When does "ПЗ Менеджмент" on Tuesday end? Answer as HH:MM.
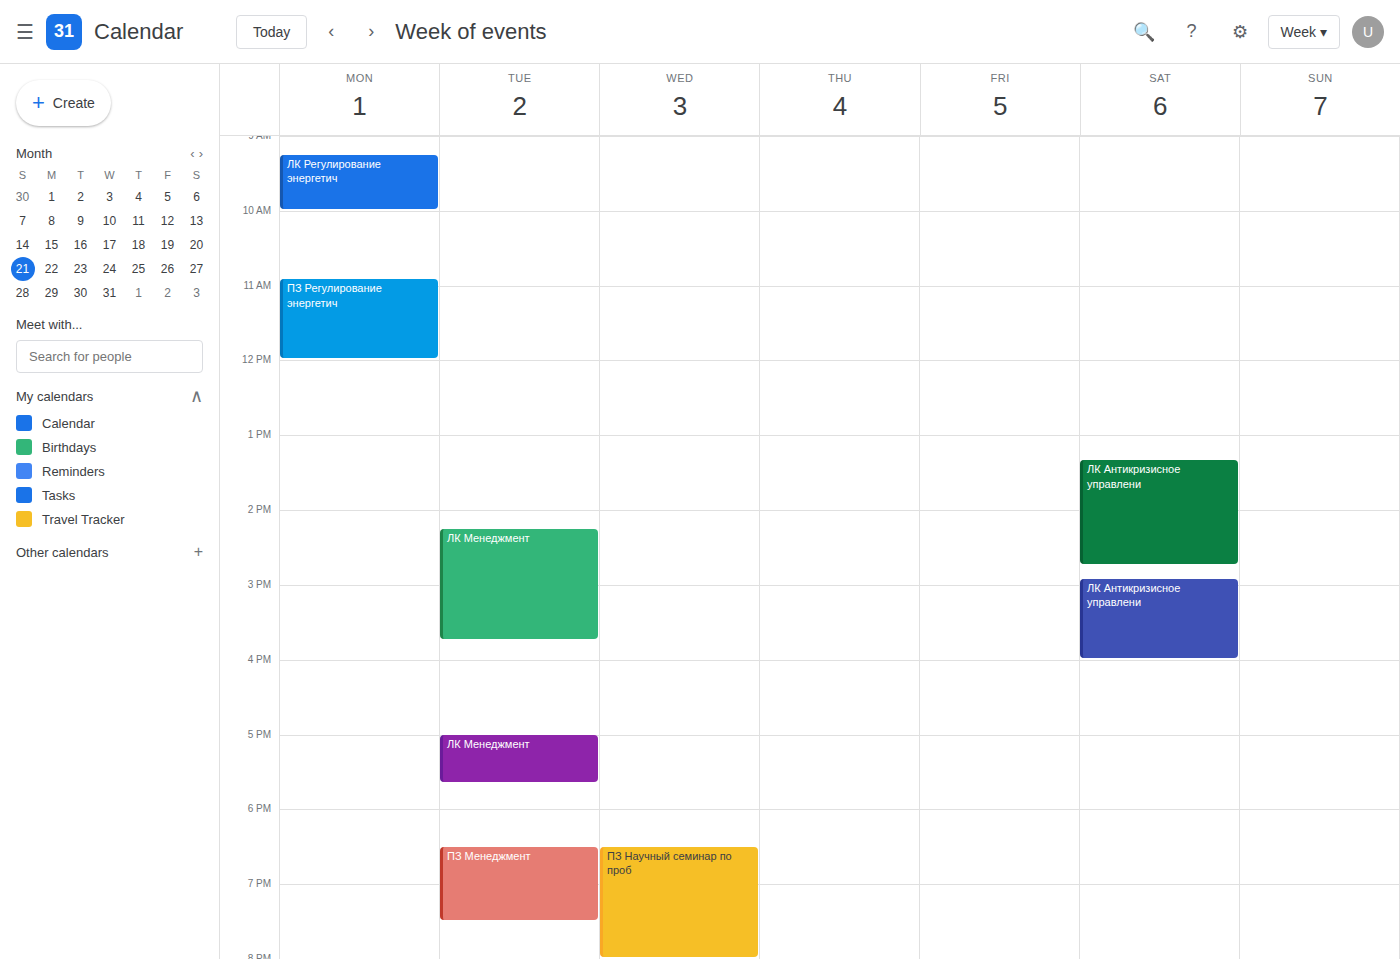
19:30